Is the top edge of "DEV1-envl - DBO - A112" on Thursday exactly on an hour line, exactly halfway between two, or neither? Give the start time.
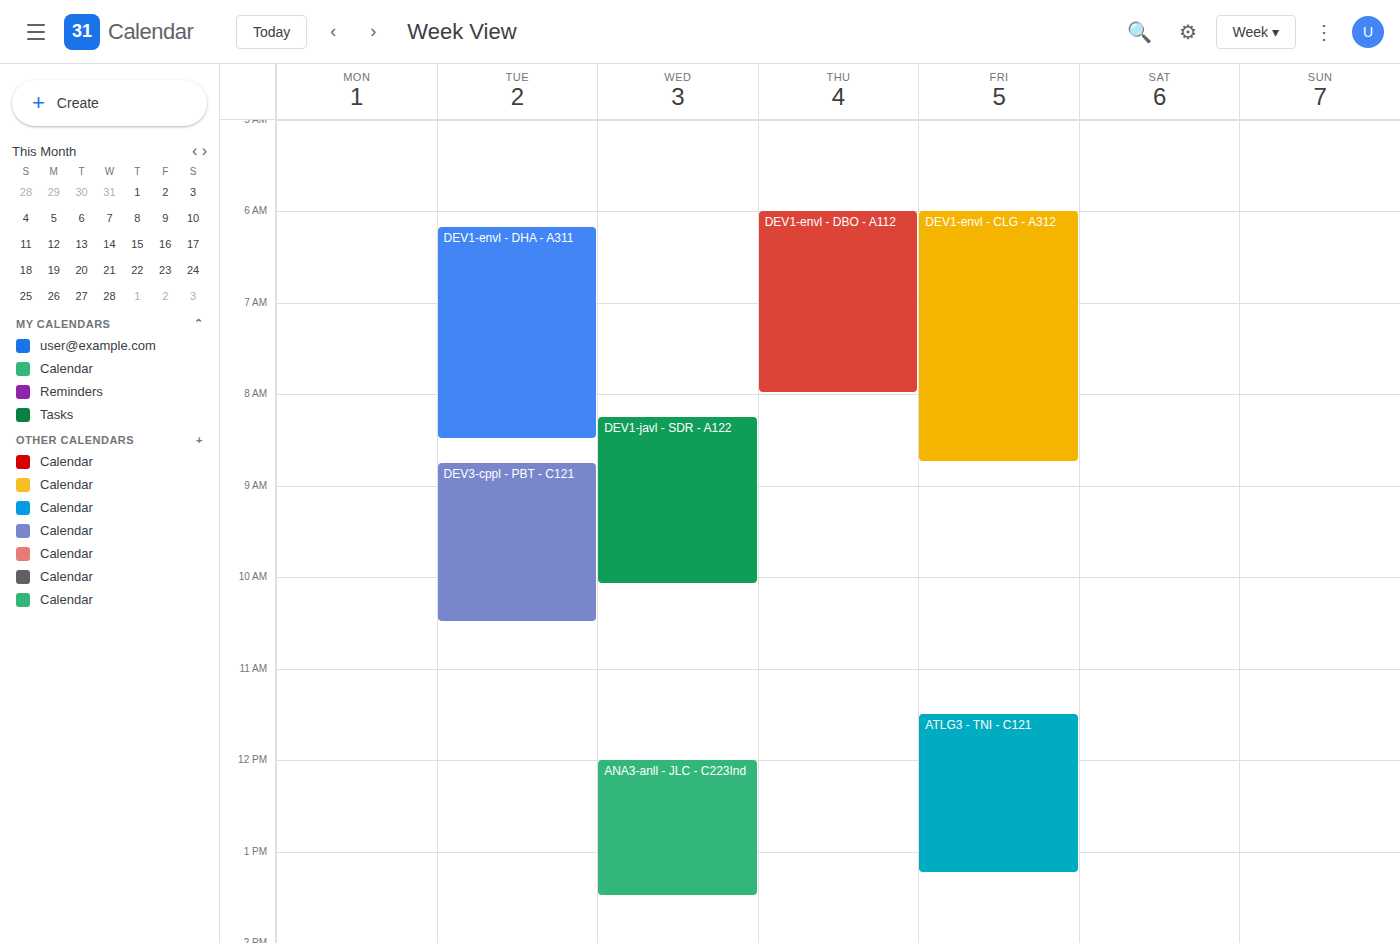
06:00 -- exactly on the 06:00 line.